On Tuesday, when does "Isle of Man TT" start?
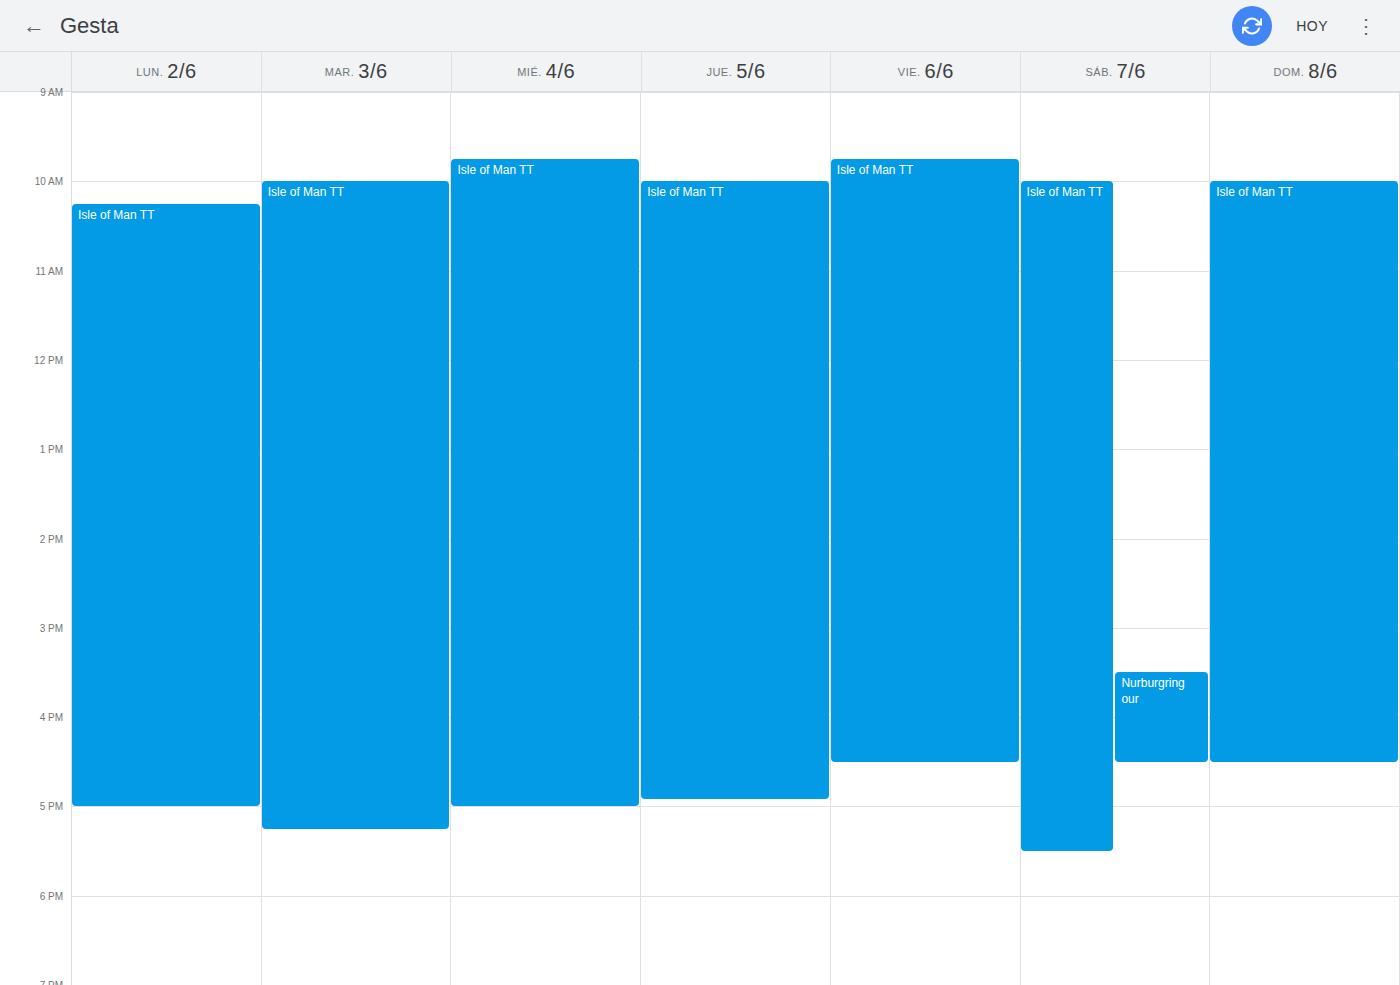
10:00 AM